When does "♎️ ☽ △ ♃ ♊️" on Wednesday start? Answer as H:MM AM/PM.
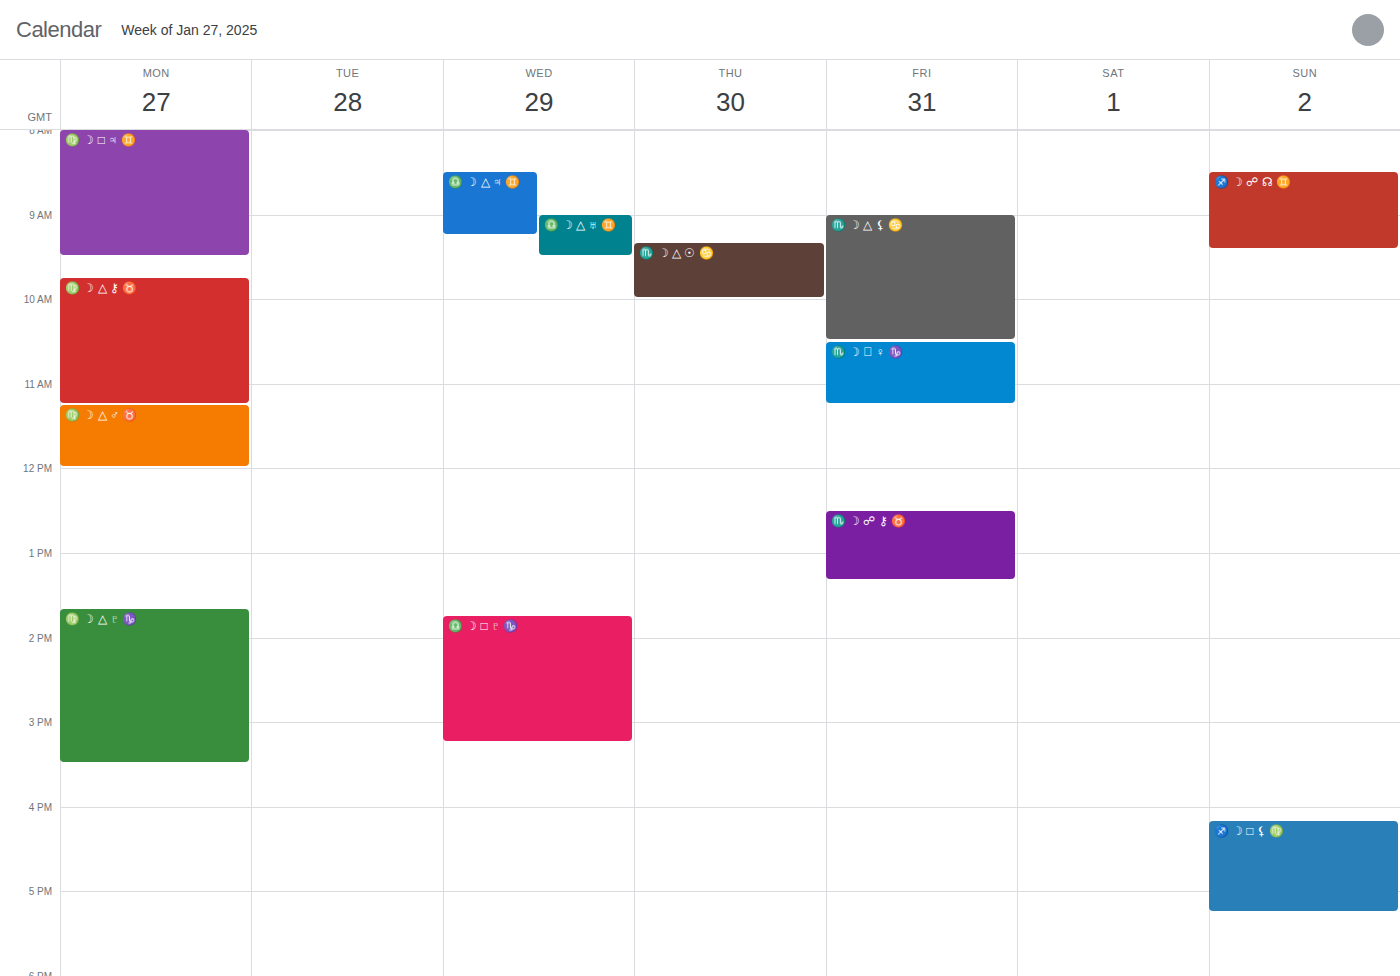
8:30 AM